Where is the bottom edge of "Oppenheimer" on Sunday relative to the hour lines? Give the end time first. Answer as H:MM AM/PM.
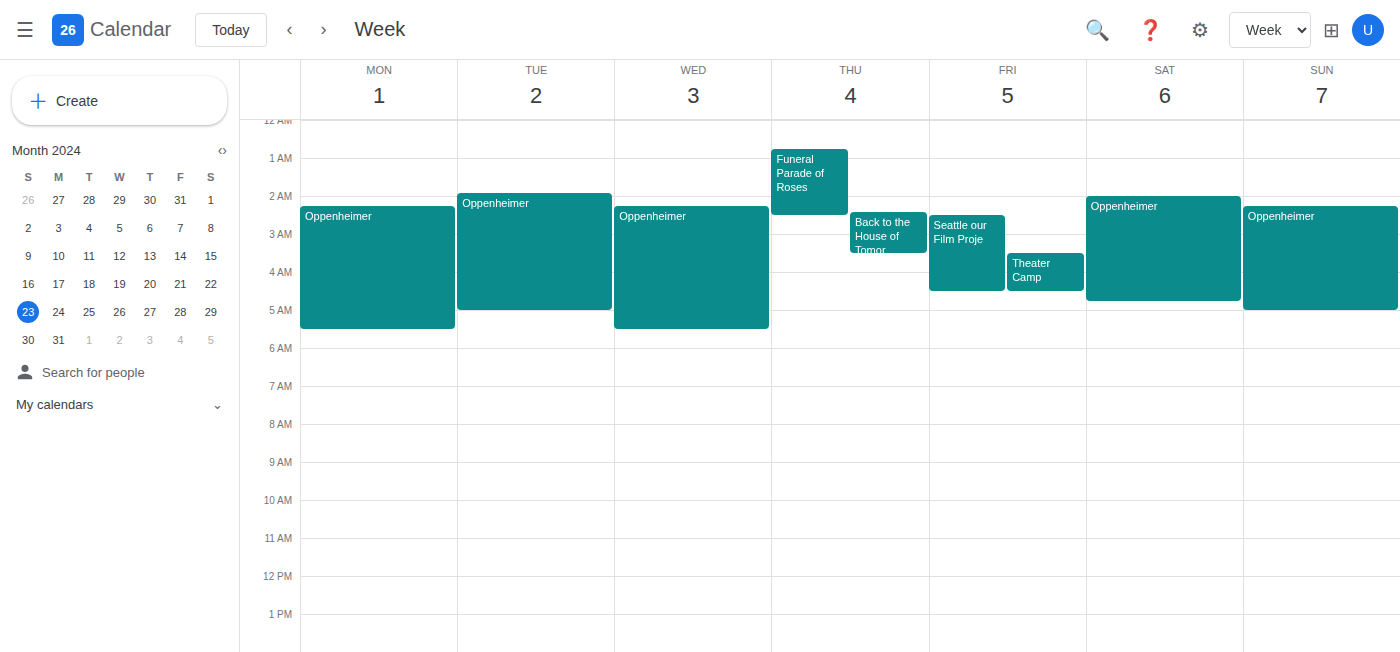
5:00 AM -- exactly on the 5 AM line.